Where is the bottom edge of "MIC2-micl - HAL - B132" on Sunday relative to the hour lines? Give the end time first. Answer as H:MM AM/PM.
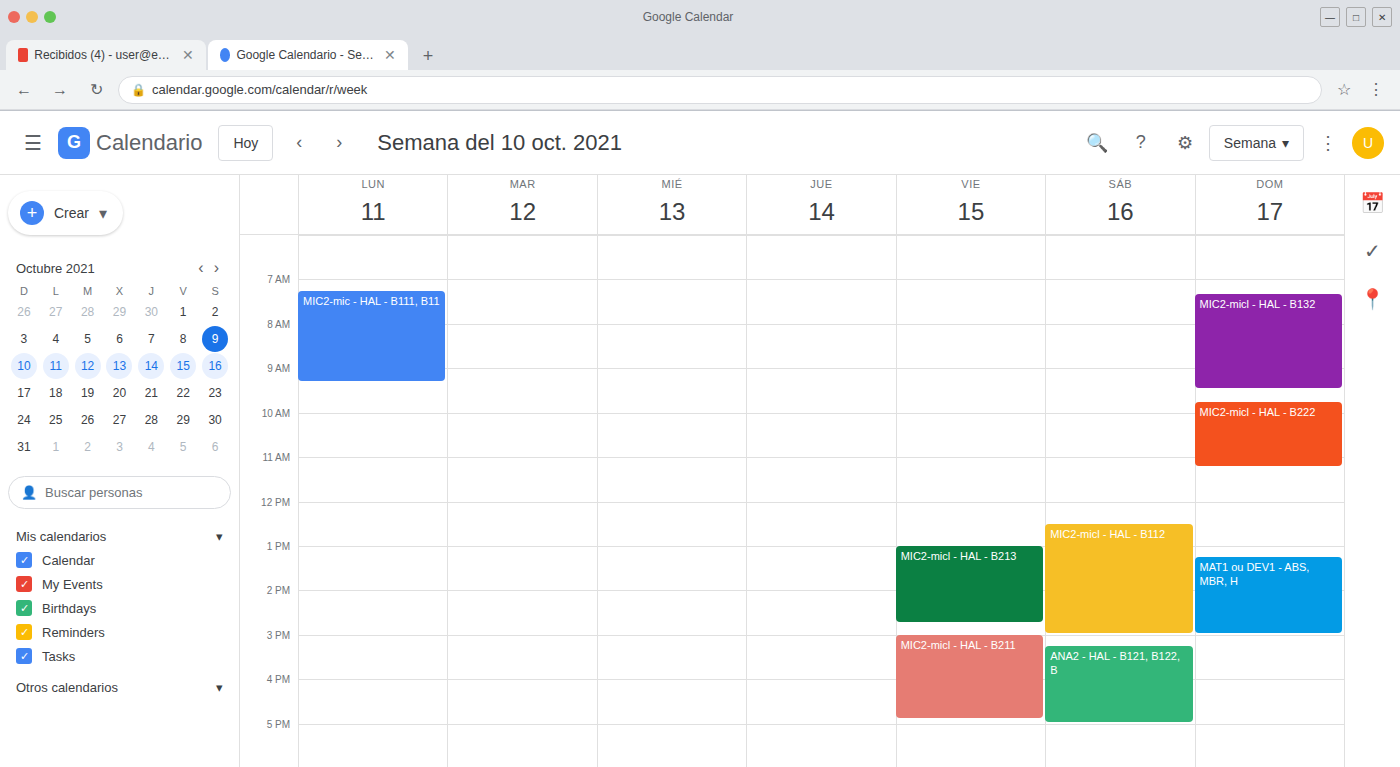
9:30 AM -- halfway between the 9 AM and 10 AM lines.